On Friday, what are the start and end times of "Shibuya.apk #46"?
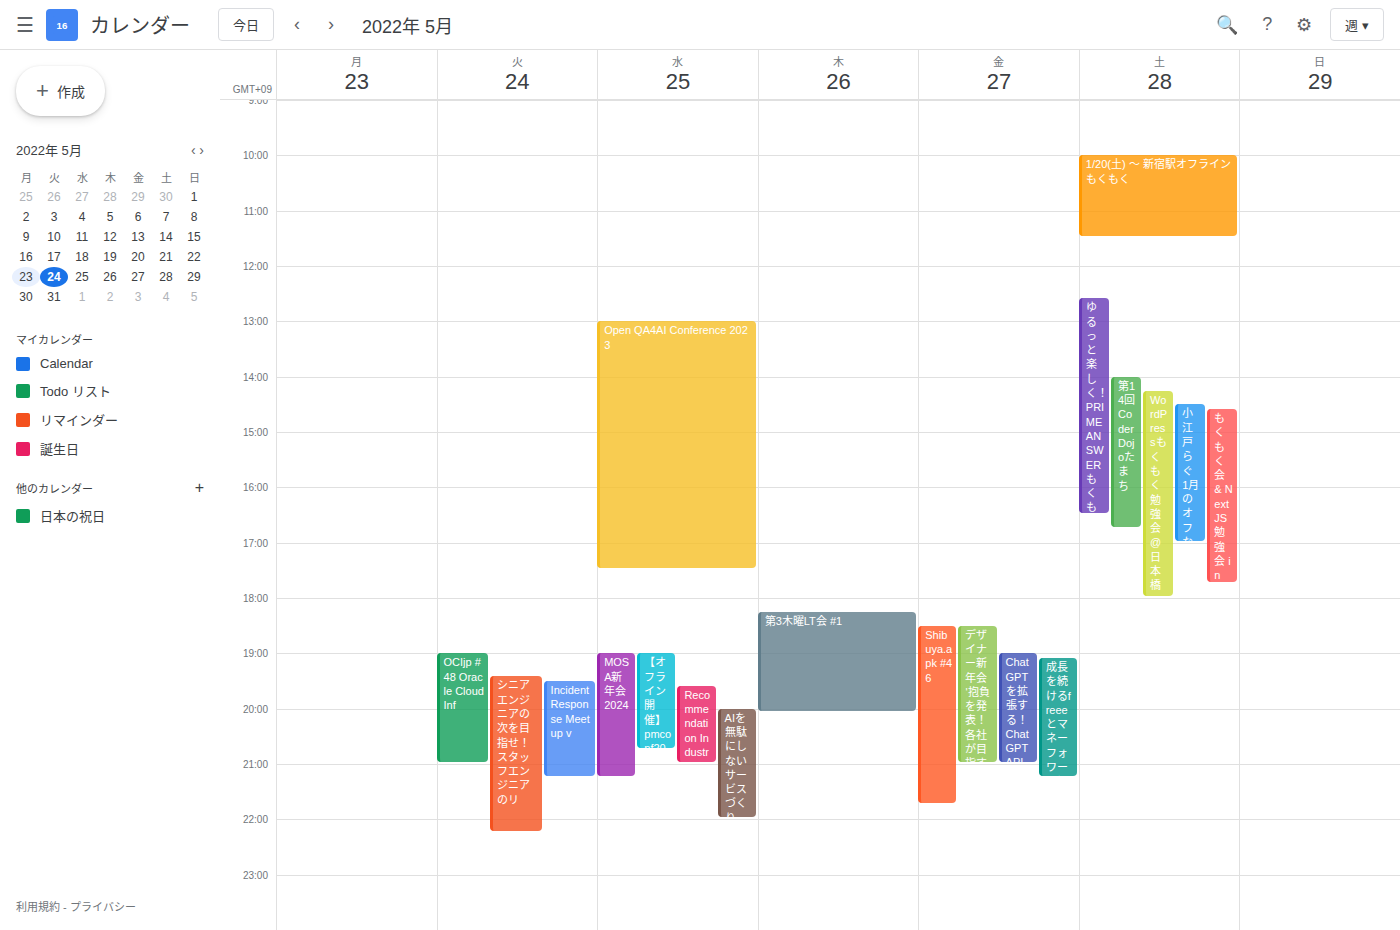
6:30 PM to 9:45 PM